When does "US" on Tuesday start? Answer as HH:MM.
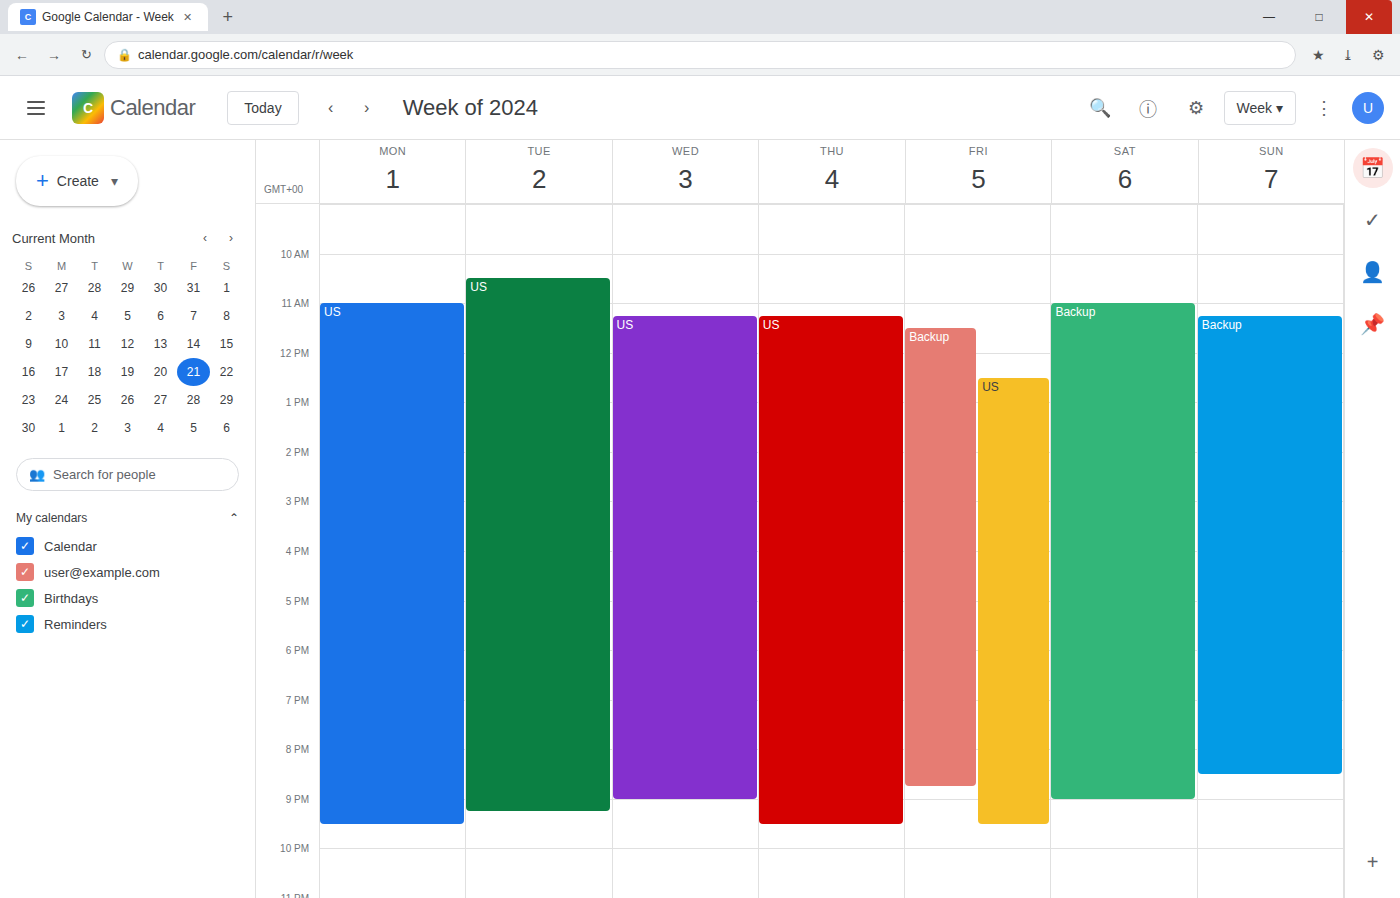
10:30